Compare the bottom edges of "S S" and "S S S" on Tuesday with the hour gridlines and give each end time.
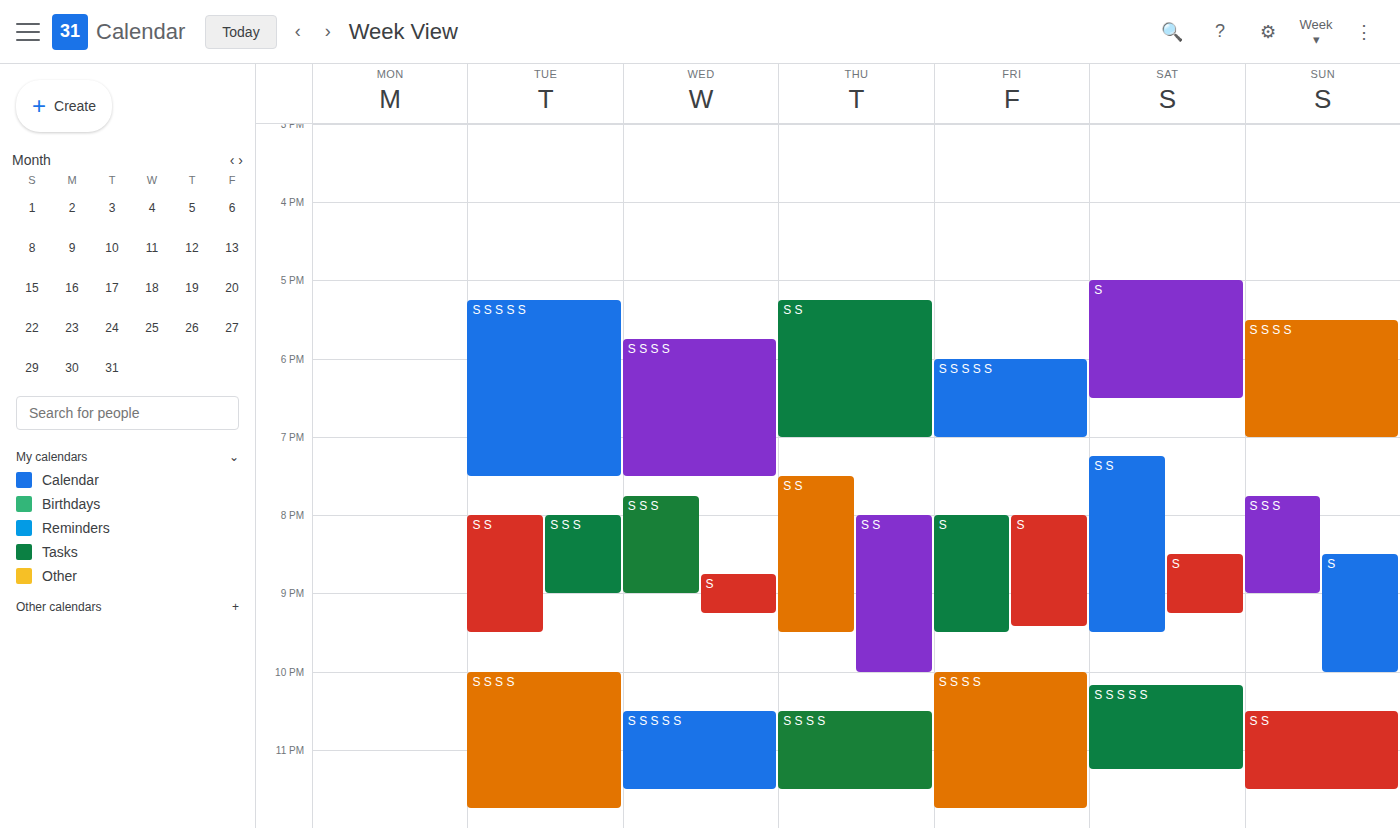
"S S": 9:30 PM, halfway between the 9 PM and 10 PM lines. "S S S": 9:00 PM, exactly on the 9 PM line.